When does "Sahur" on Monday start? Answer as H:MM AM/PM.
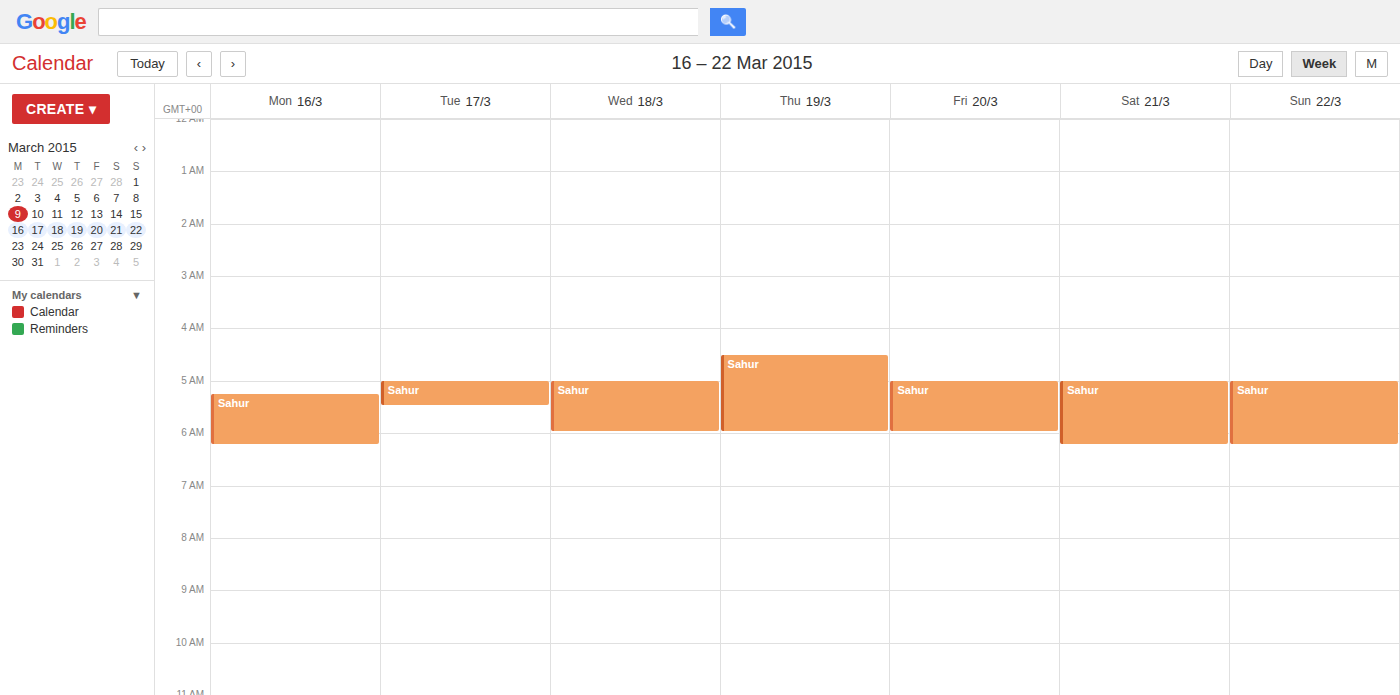
5:15 AM